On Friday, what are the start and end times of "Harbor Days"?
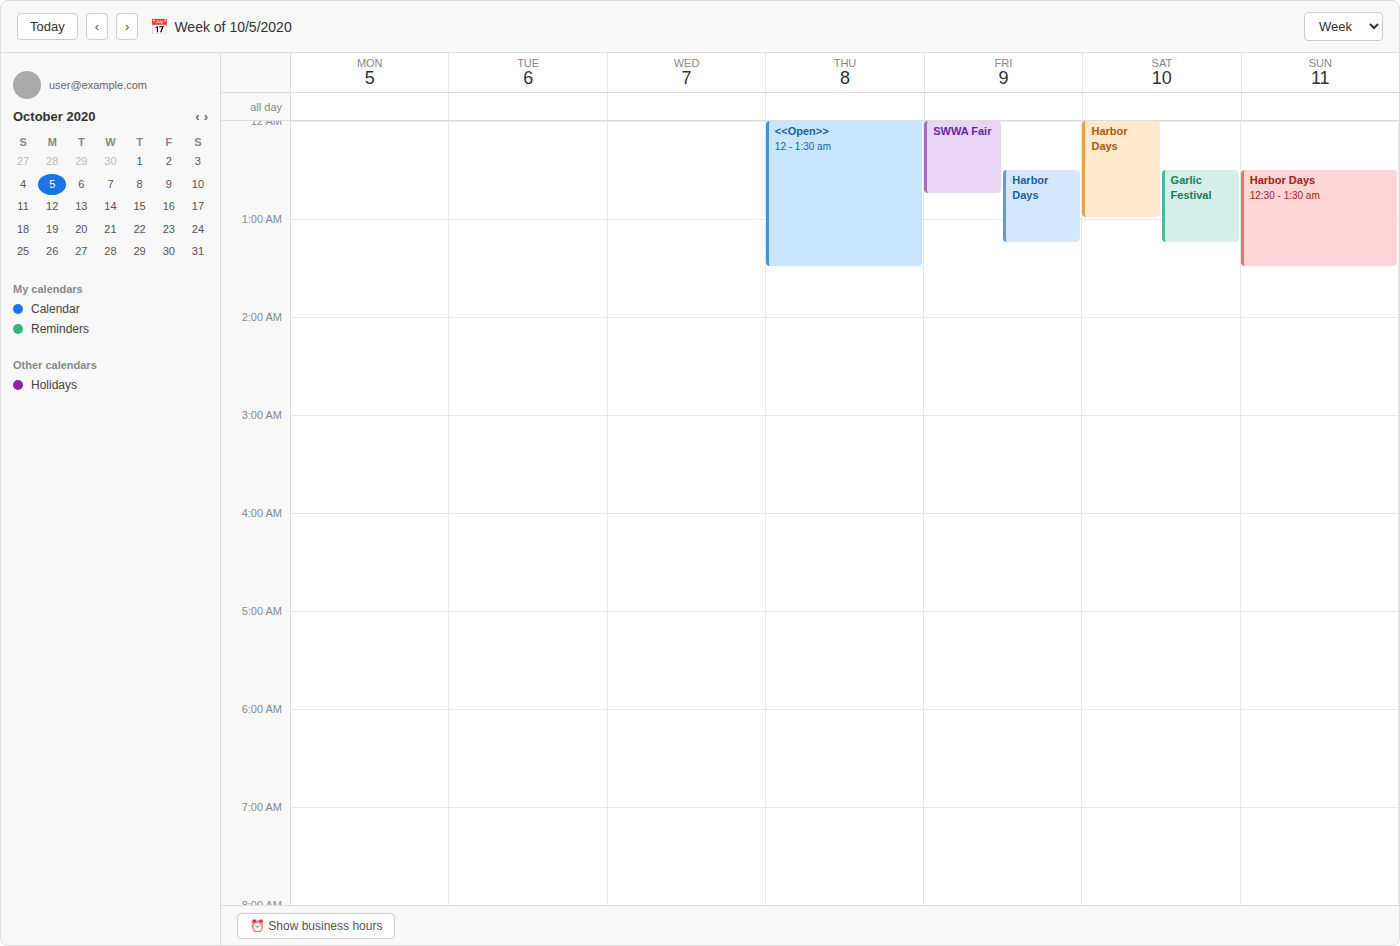
12:30 AM to 1:15 AM